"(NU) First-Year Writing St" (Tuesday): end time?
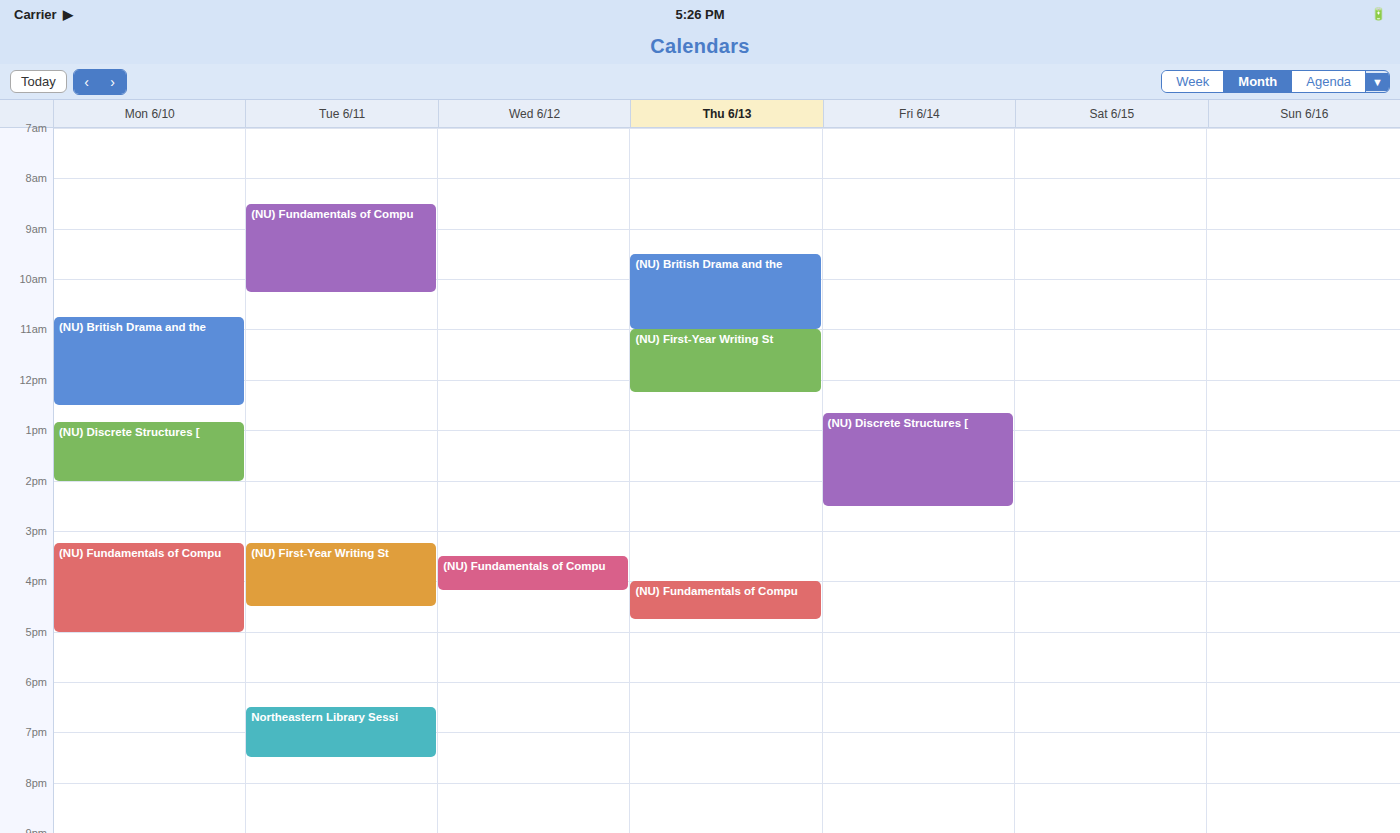
16:30